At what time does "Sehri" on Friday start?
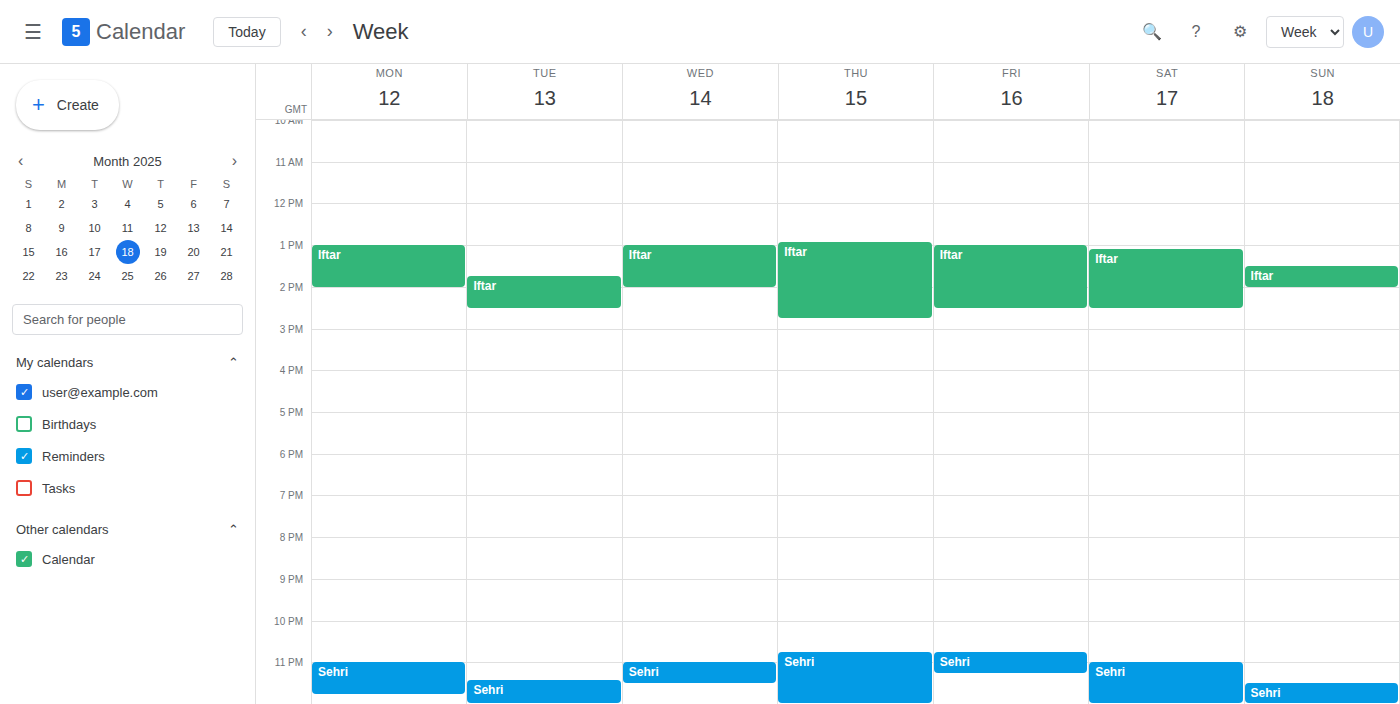
10:45 PM